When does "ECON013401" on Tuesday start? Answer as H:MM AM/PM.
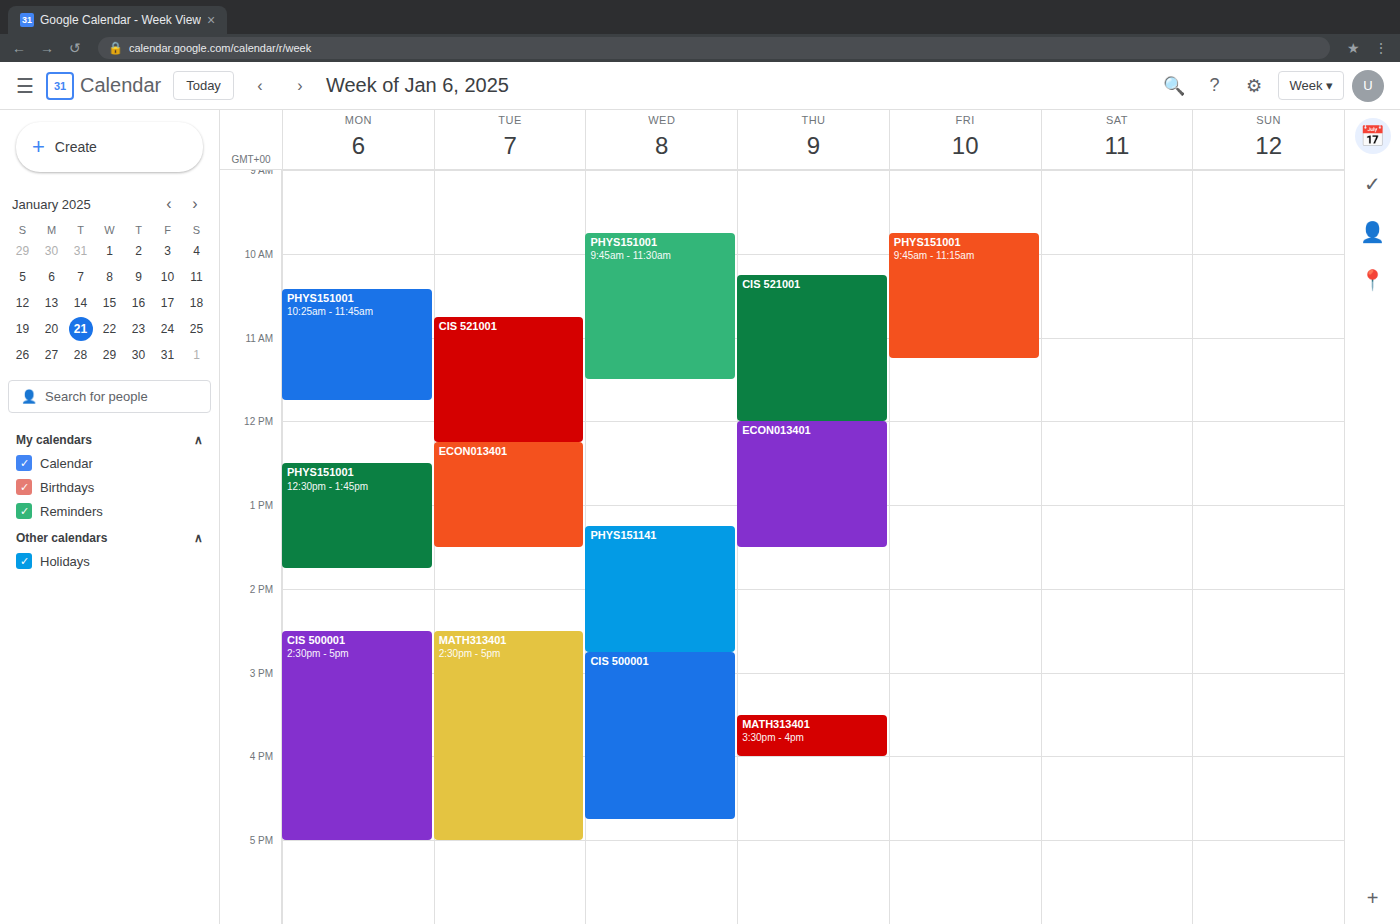
12:15 PM